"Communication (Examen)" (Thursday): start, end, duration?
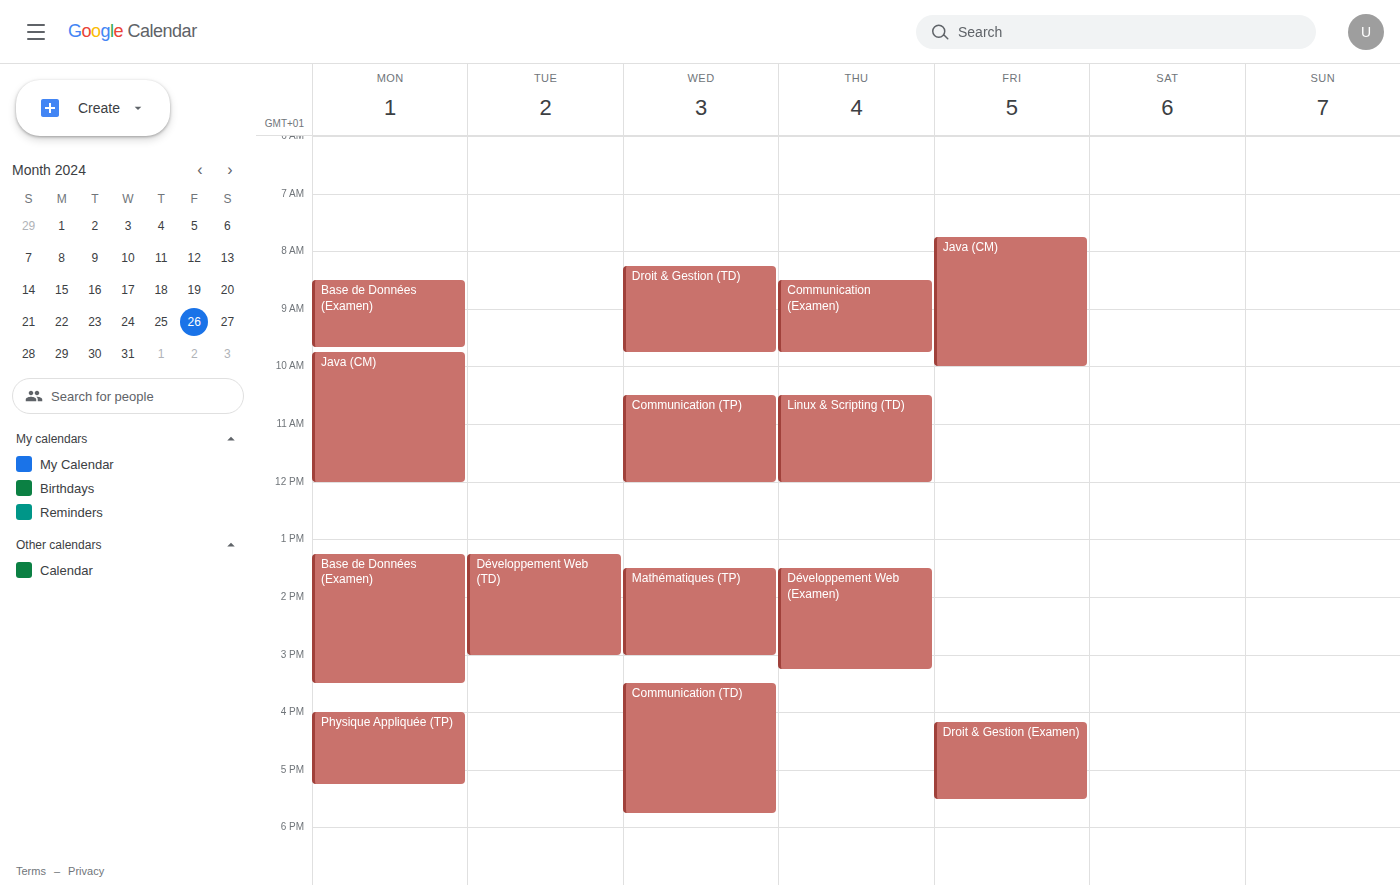
8:30 AM to 9:45 AM, 1 hour 15 minutes